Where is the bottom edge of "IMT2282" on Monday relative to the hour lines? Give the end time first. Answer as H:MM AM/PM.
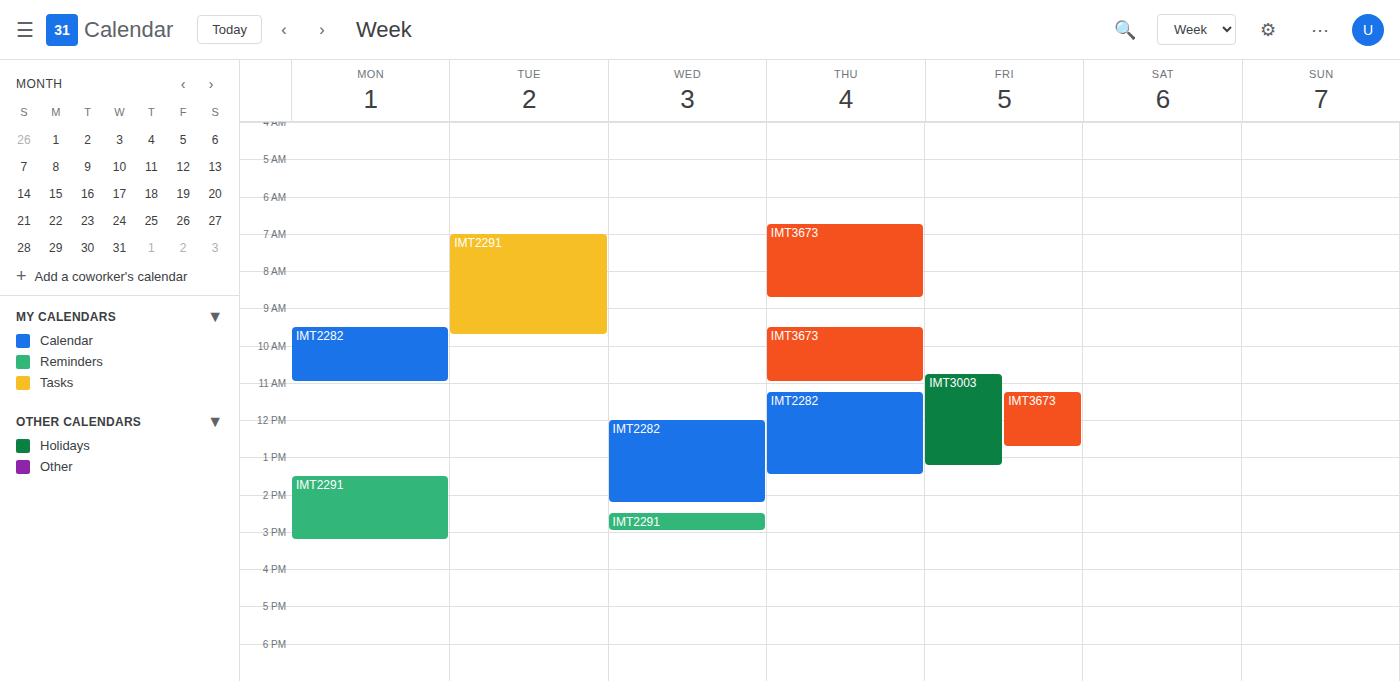
11:00 AM -- exactly on the 11 AM line.